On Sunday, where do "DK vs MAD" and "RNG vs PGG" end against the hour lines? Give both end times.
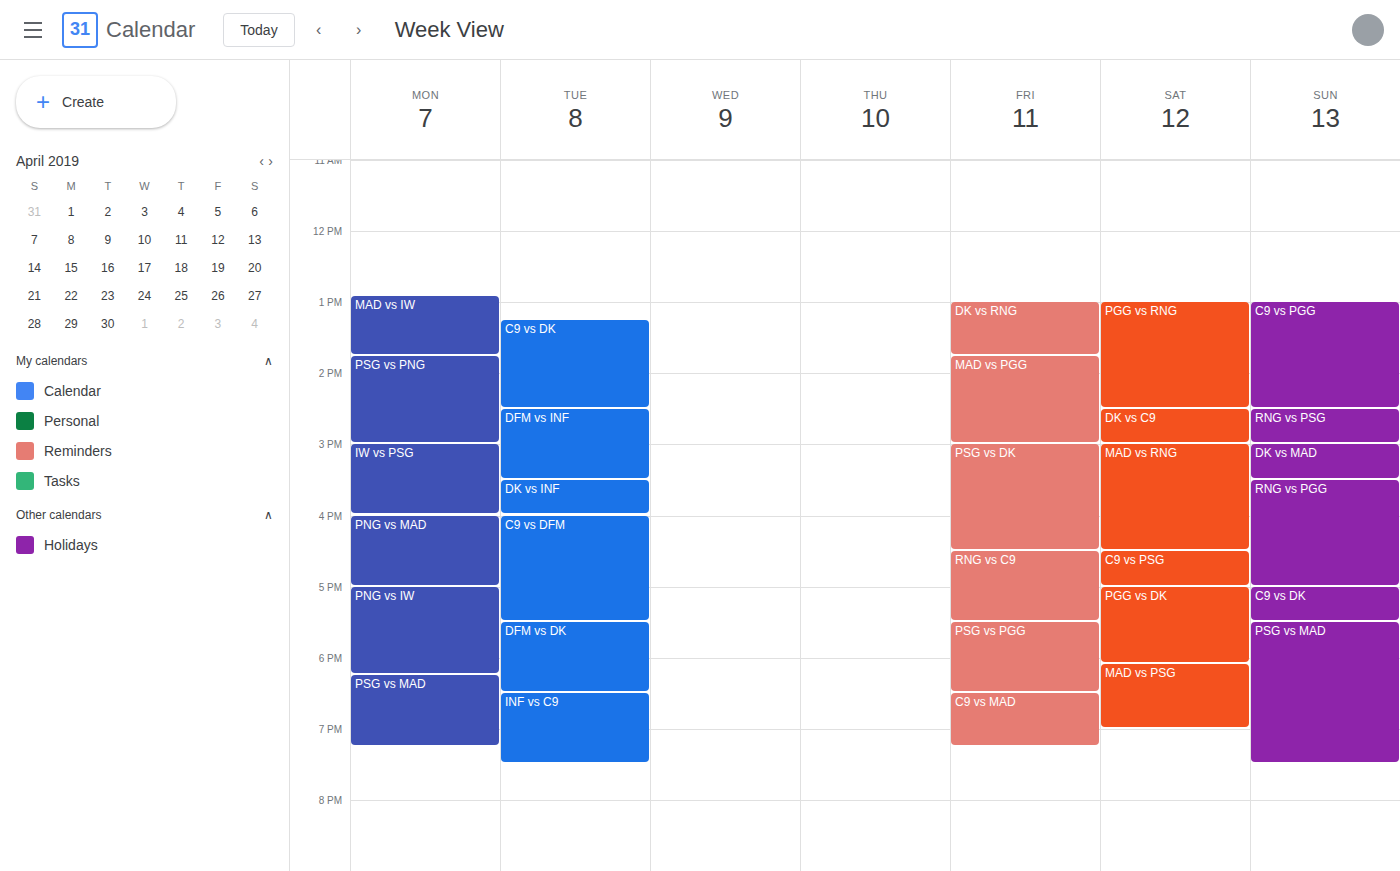
"DK vs MAD": 3:30 PM, halfway between the 3 PM and 4 PM lines. "RNG vs PGG": 5:00 PM, exactly on the 5 PM line.